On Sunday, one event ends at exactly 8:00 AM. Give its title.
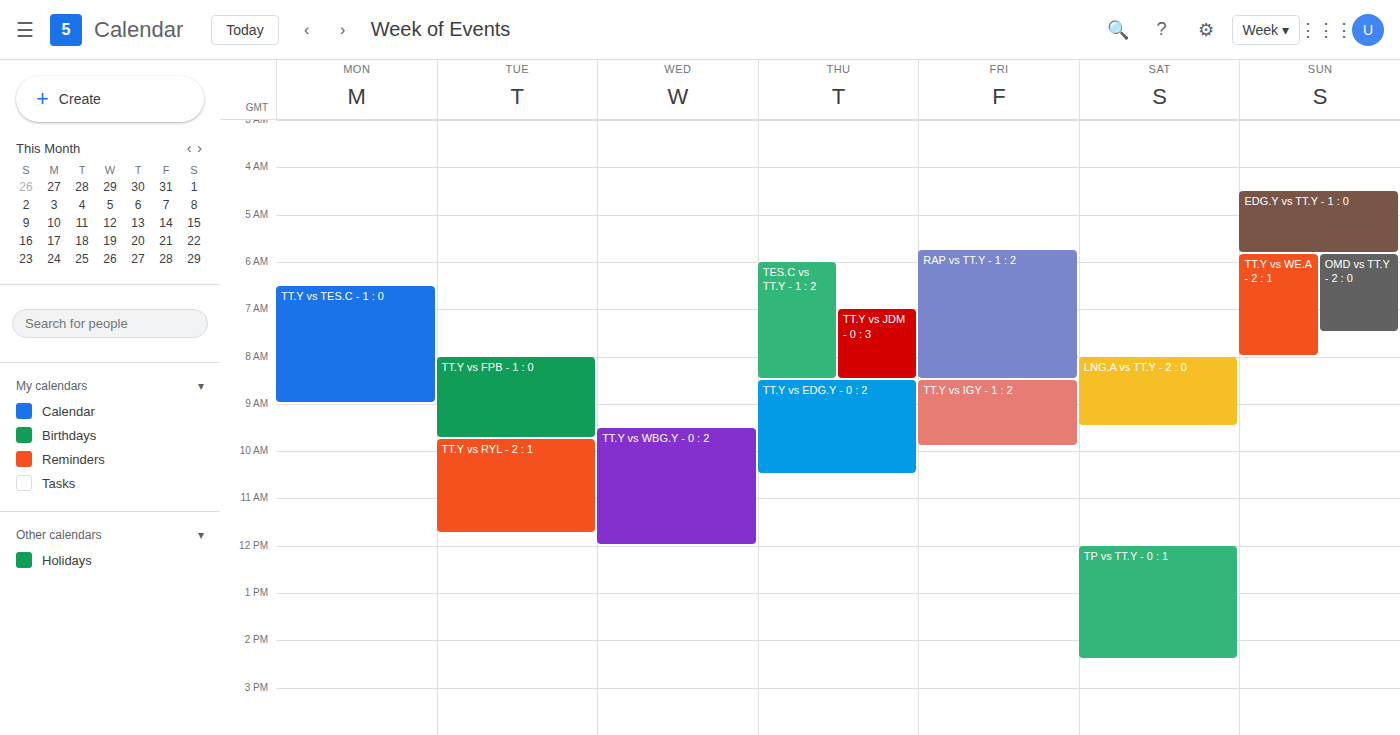
"TT.Y vs WE.A - 2 : 1"